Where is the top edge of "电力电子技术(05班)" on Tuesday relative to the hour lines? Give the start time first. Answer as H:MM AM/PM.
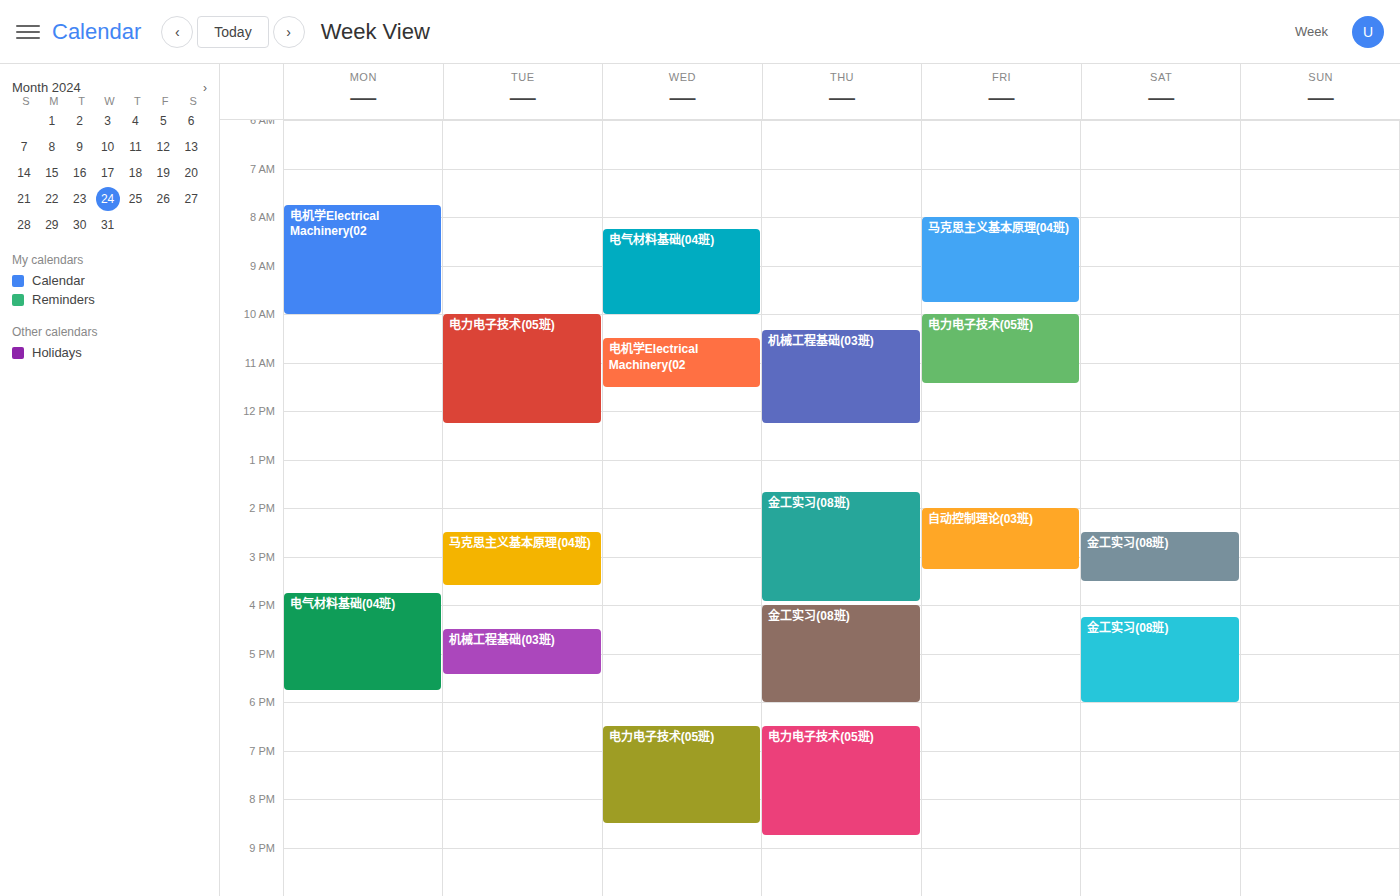
10:00 AM -- exactly on the 10 AM line.